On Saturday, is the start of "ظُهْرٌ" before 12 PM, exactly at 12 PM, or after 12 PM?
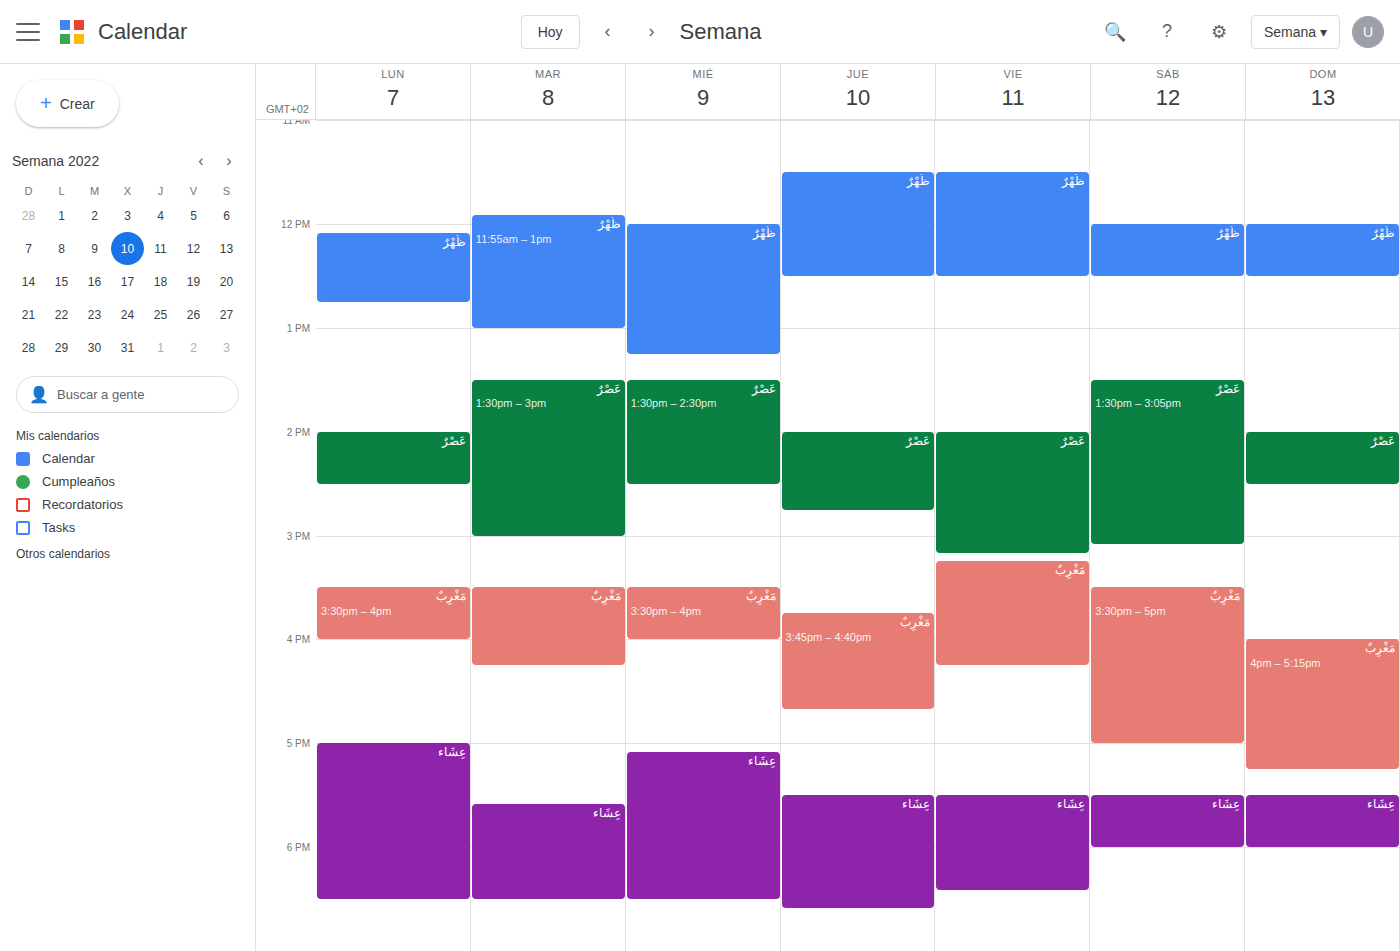
12:00 PM -- exactly at 12 PM, on the 12 PM line.